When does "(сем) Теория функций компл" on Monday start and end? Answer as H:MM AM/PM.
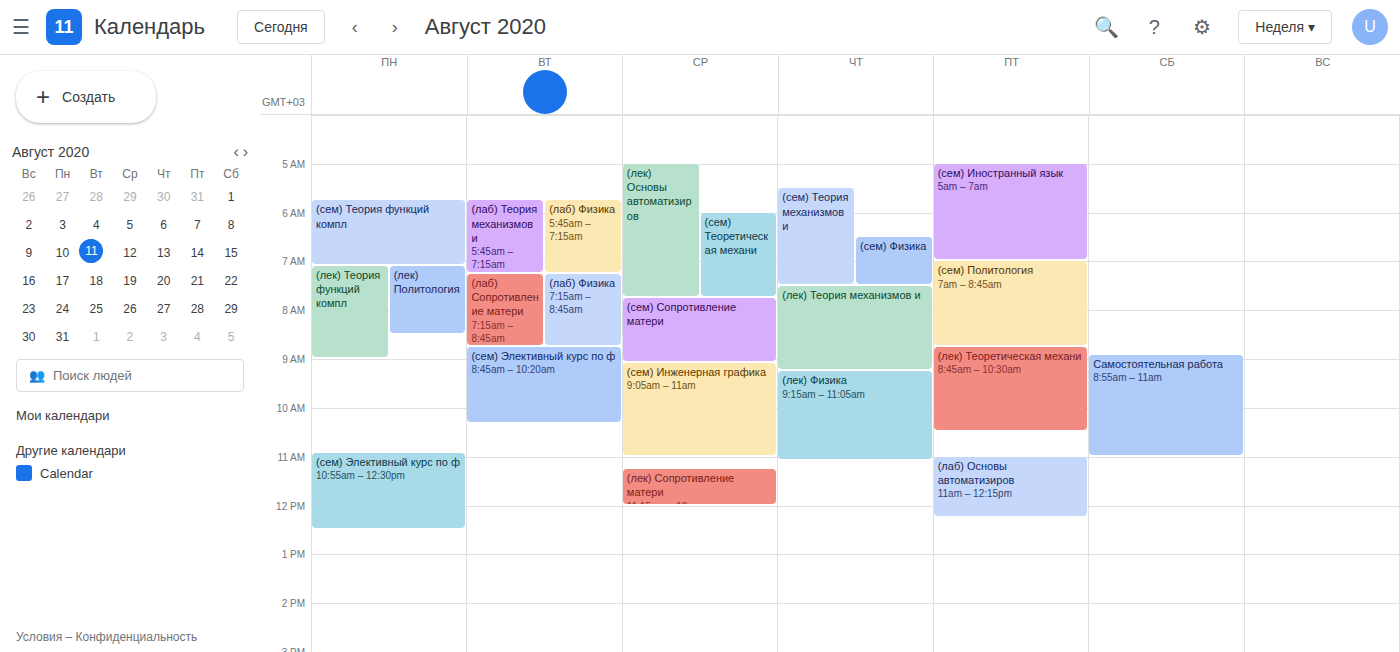
5:45 AM to 7:05 AM